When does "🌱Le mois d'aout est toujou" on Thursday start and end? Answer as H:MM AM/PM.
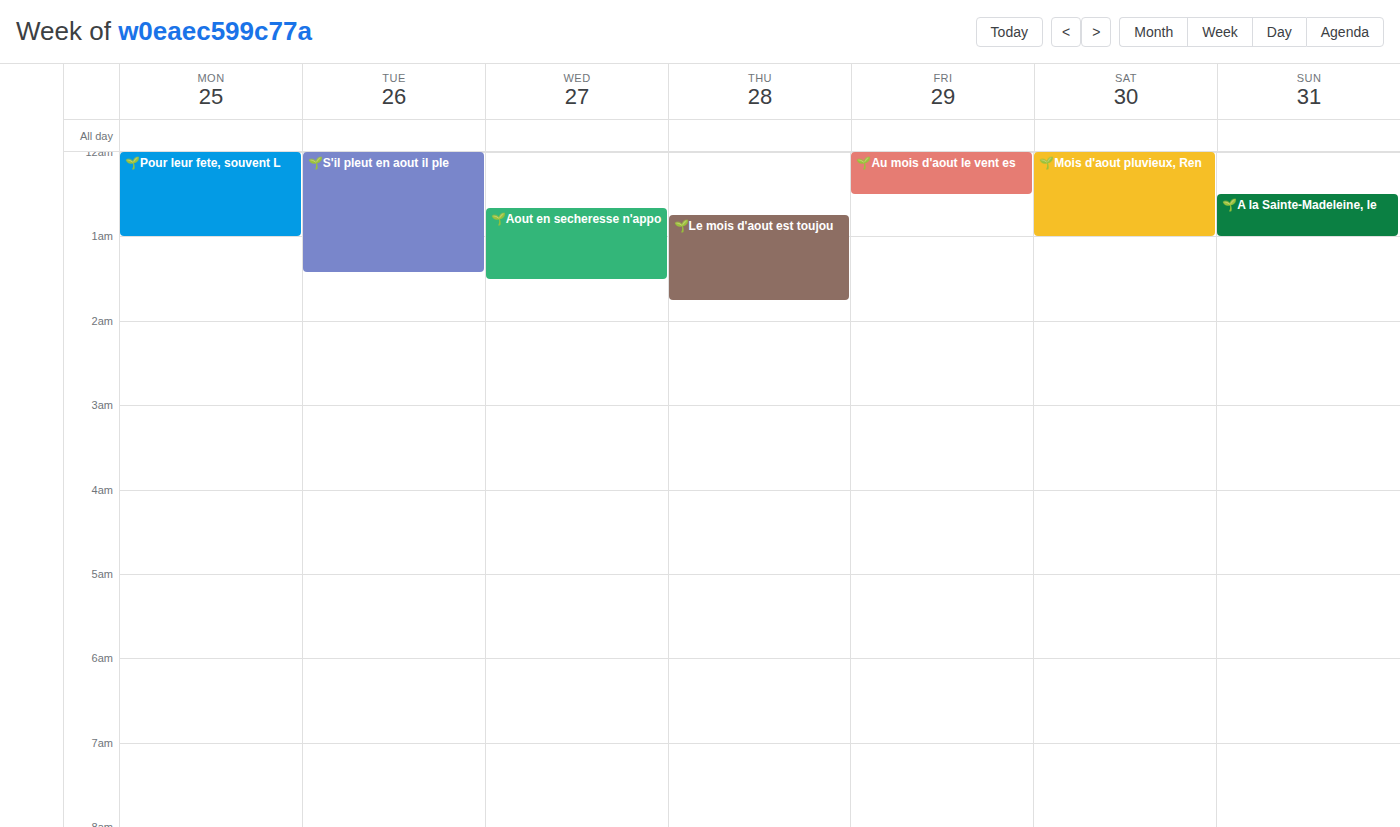
12:45 AM to 1:45 AM